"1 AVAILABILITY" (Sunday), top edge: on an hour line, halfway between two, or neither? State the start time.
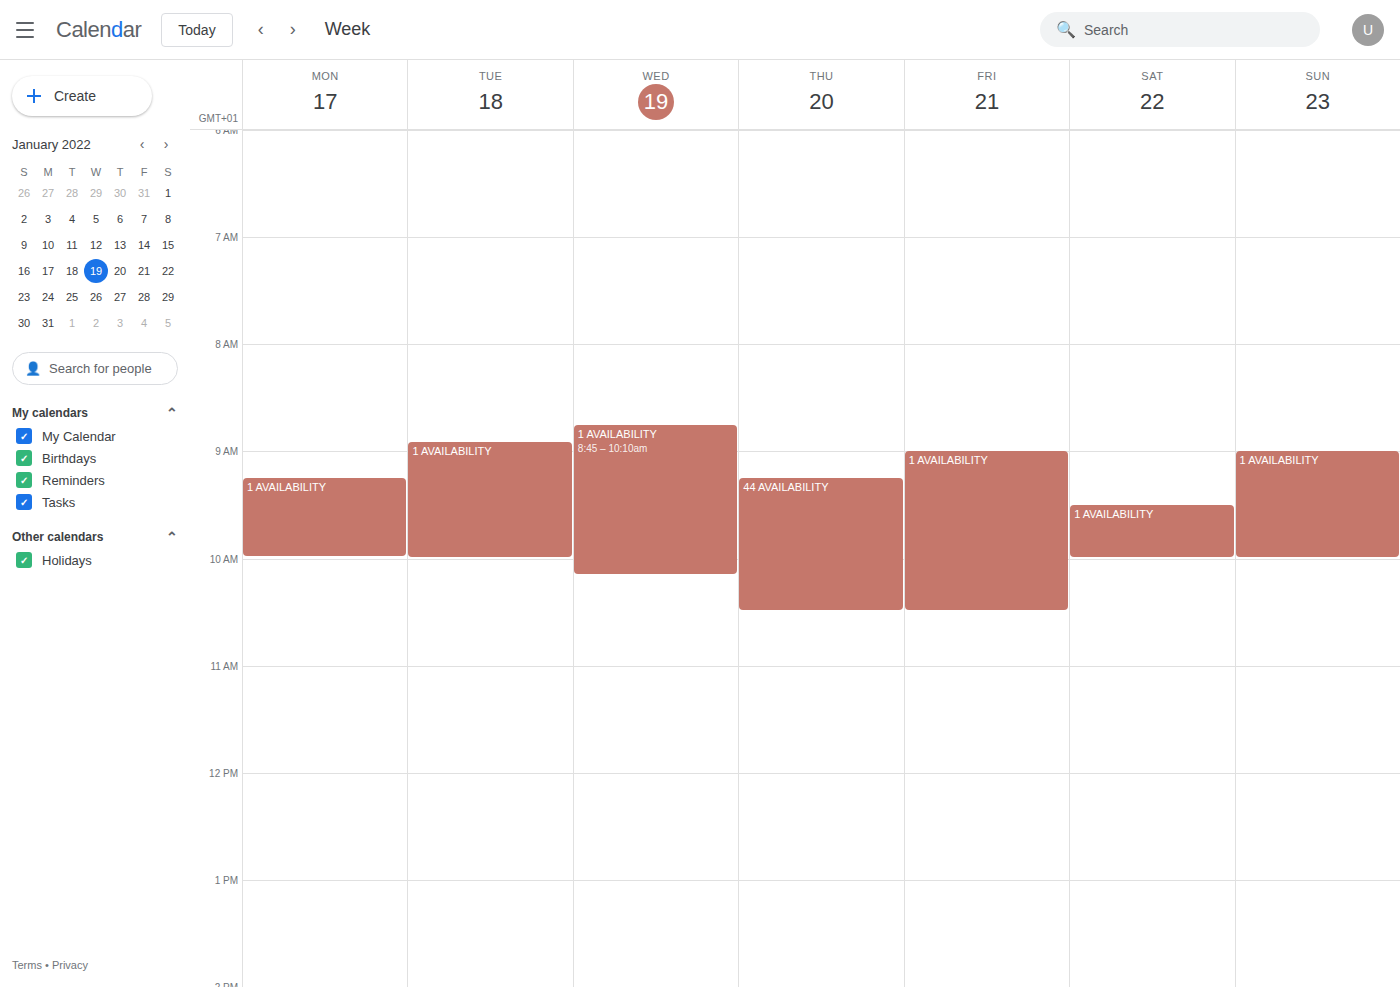
09:00 -- exactly on the 09:00 line.